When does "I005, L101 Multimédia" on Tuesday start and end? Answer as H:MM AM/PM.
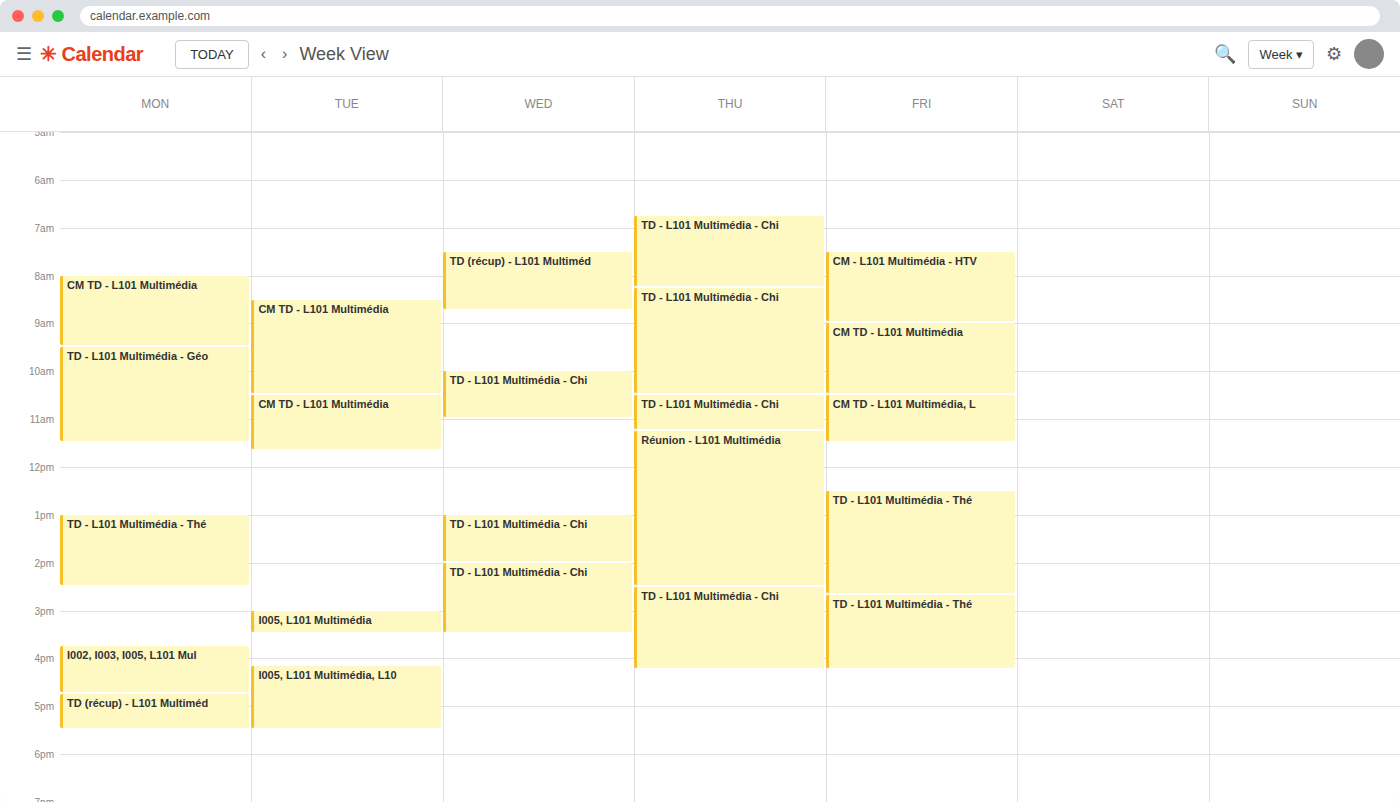
3:00 PM to 3:30 PM